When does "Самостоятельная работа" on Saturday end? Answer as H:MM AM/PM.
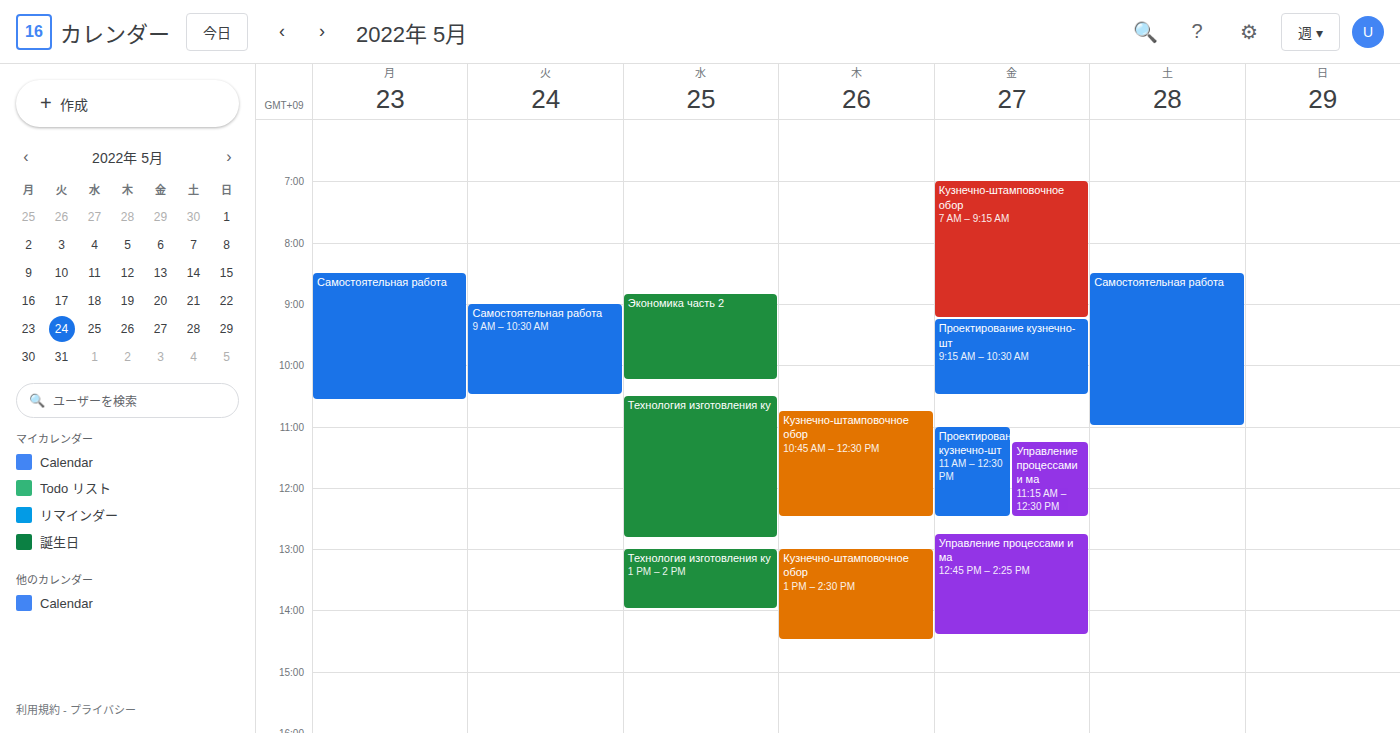
11:00 AM